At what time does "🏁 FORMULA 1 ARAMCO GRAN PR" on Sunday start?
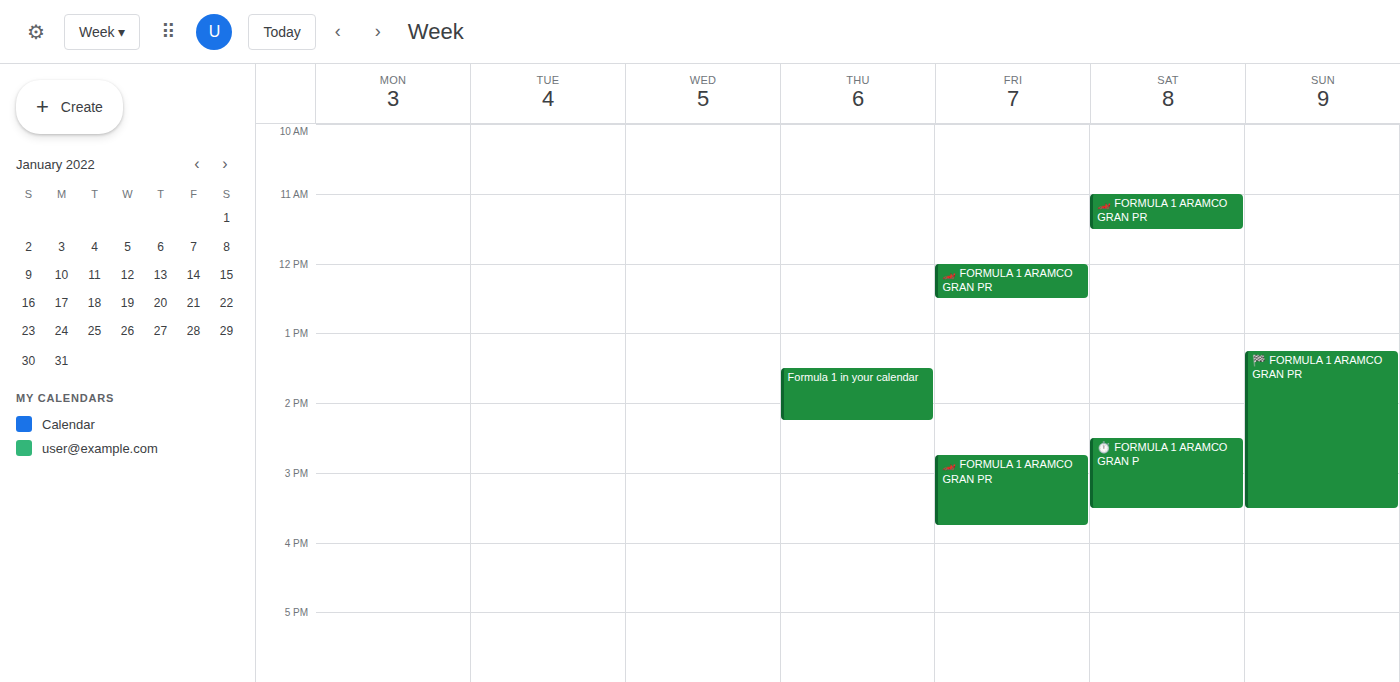
1:15 PM